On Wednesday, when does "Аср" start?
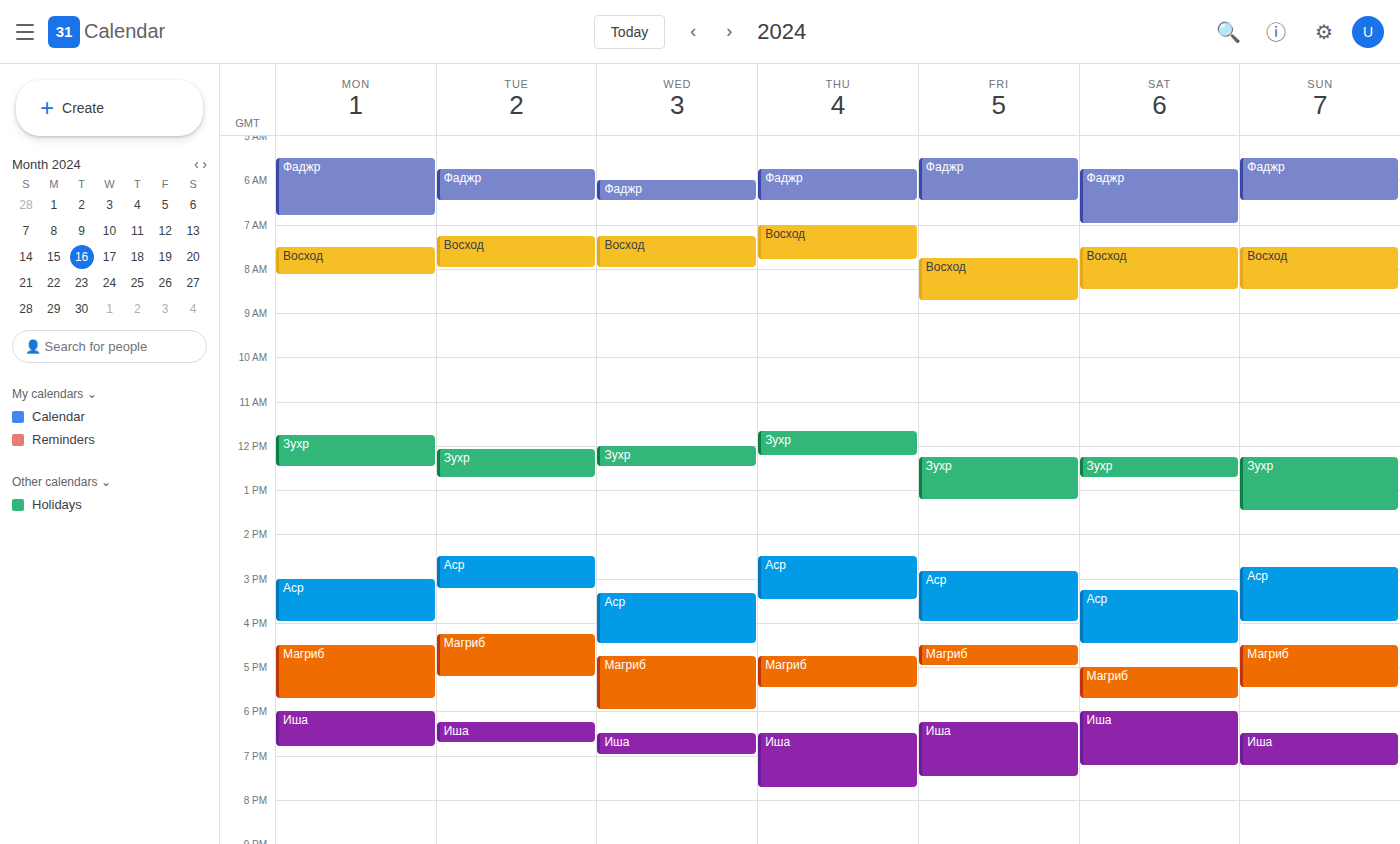
3:20 PM